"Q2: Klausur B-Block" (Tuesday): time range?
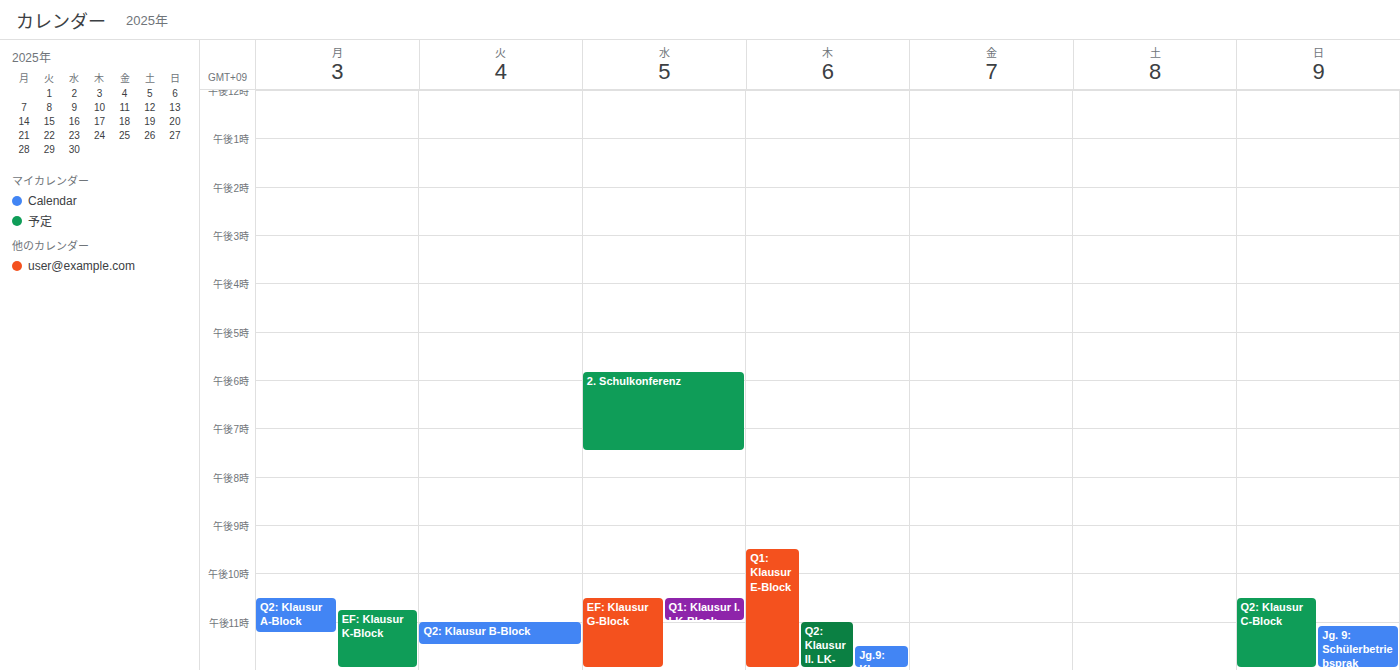
11:00 PM to 11:30 PM